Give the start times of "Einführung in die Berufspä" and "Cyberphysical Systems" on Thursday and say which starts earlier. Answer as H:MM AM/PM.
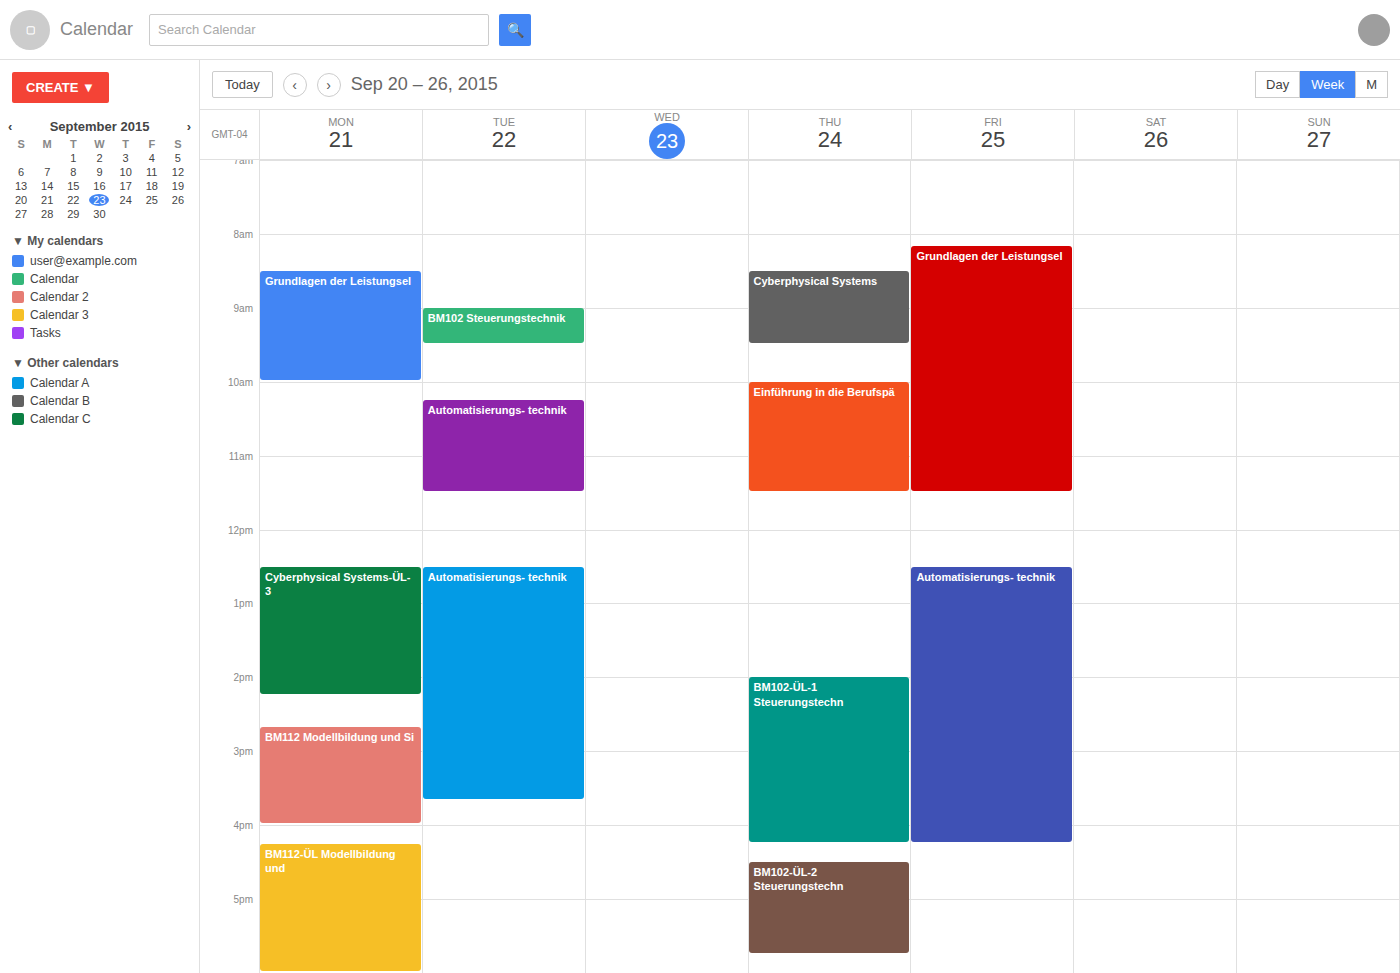
"Cyberphysical Systems" 8:30 AM; "Einführung in die Berufspä" 10:00 AM.